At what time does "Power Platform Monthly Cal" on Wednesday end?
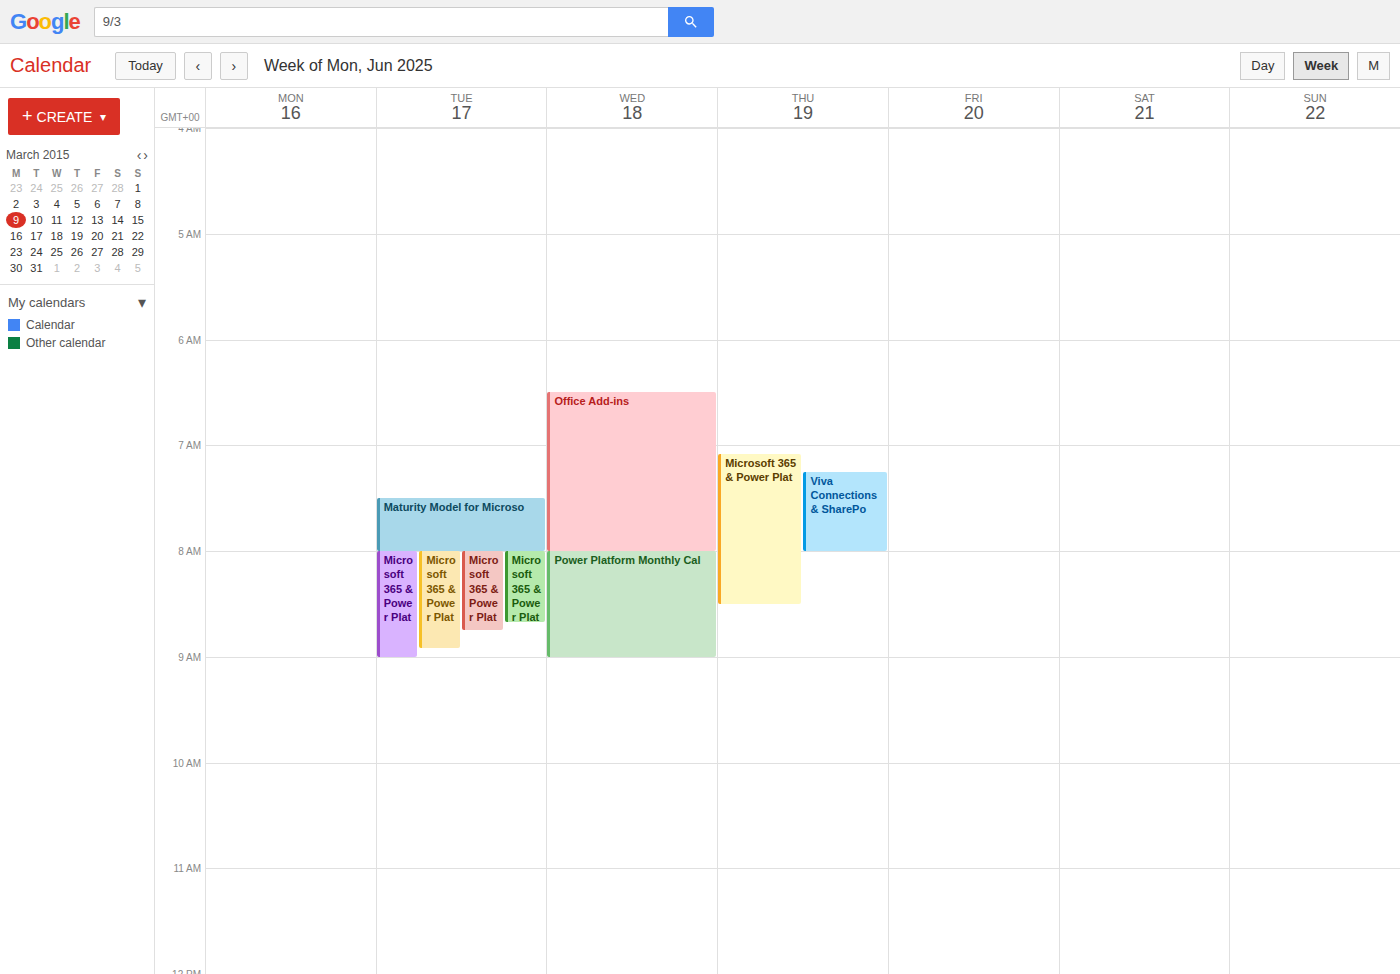
09:00